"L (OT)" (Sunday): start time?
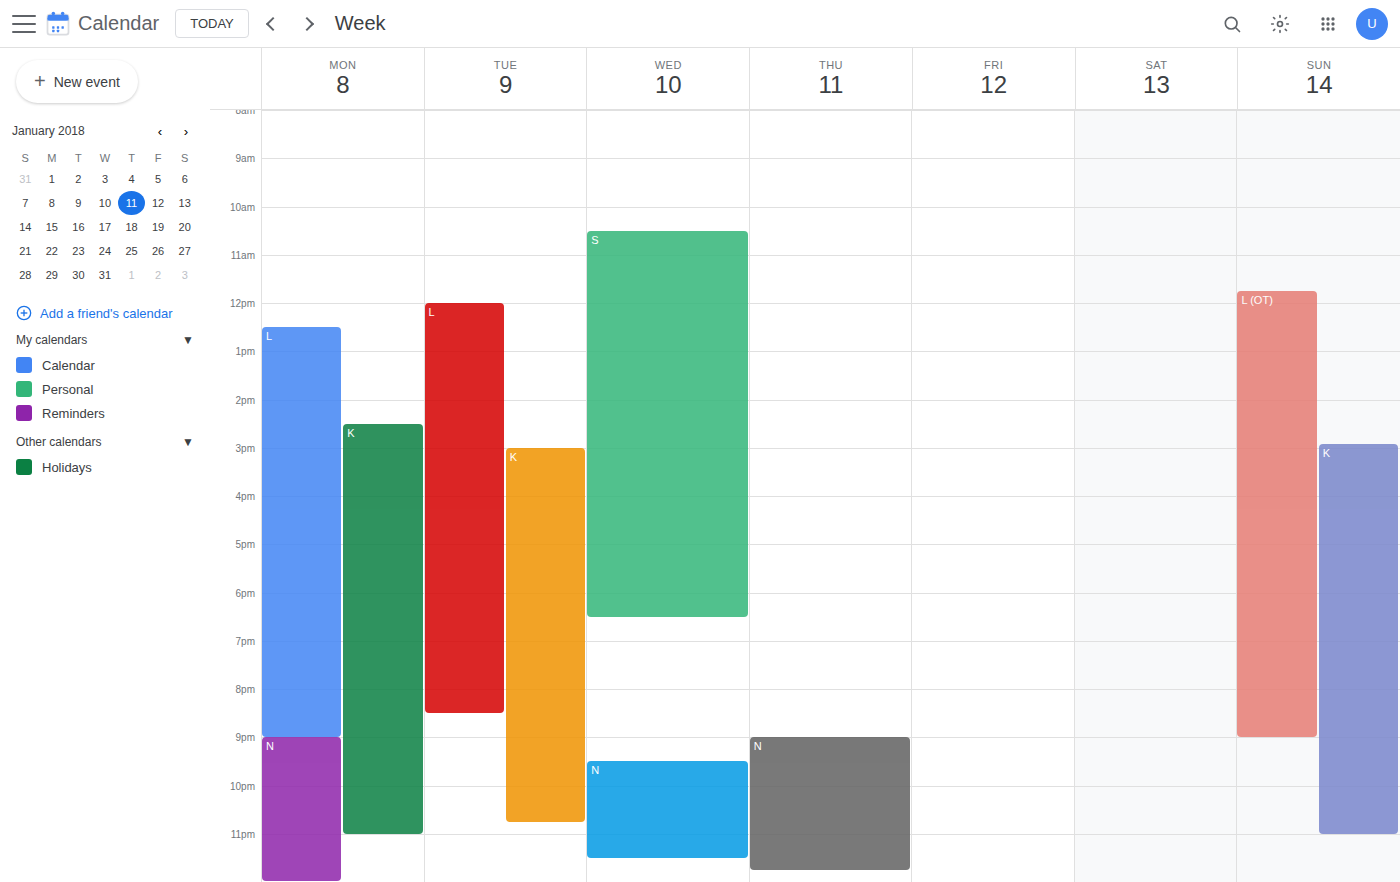
11:45 AM